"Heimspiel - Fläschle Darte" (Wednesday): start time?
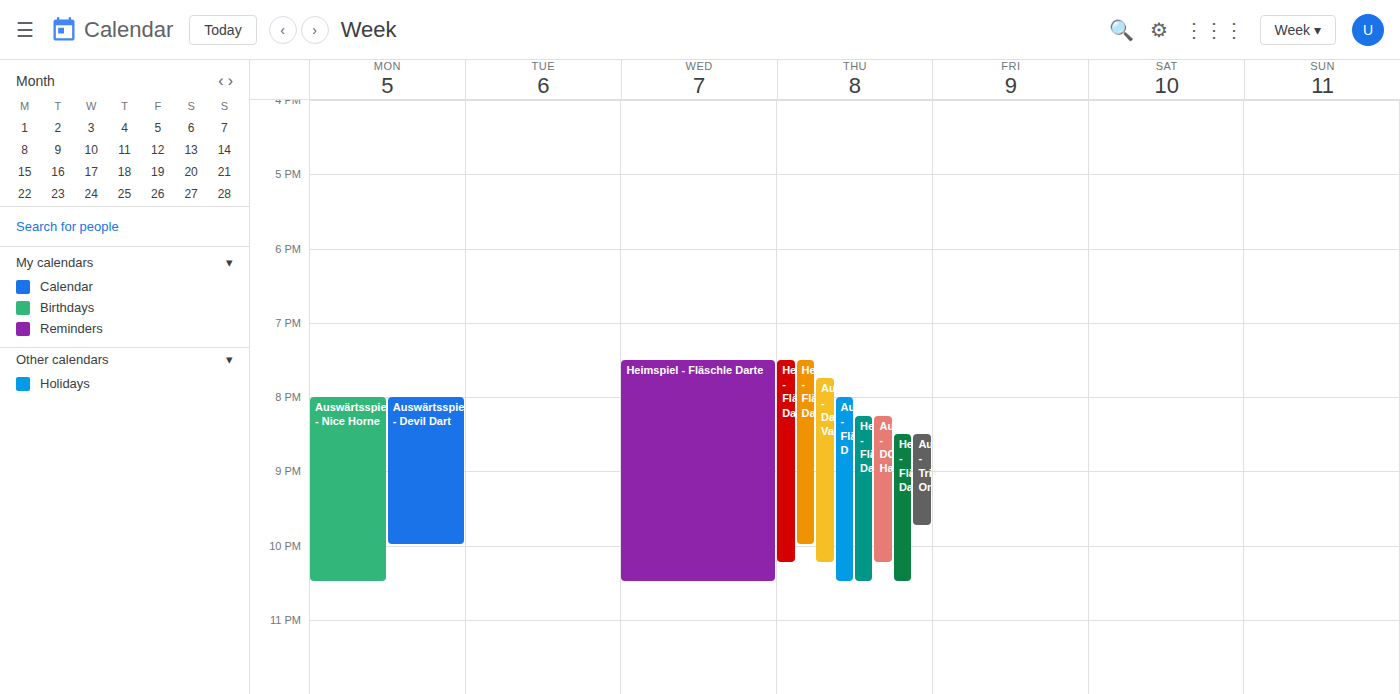
7:30 PM